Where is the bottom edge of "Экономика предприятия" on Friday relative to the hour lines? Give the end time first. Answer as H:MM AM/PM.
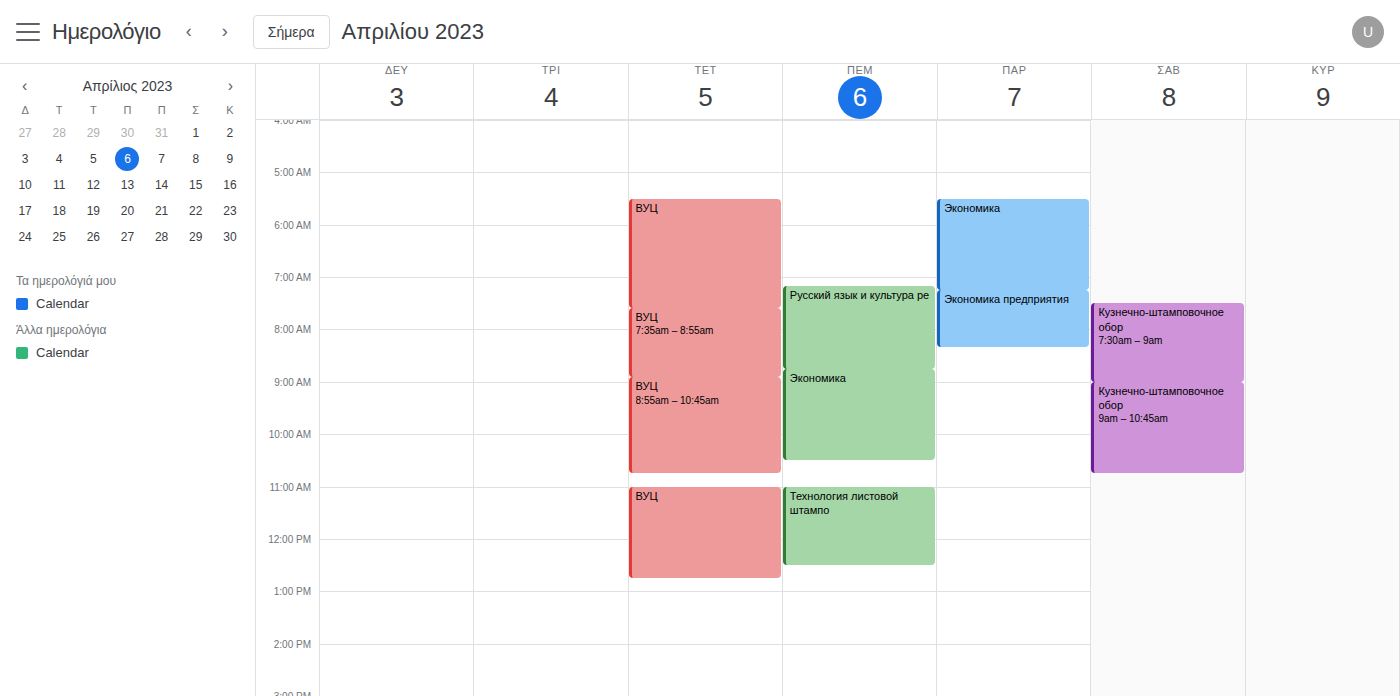
8:20 AM -- neither: 20 minutes below the 8 AM line and 40 minutes above the 9 AM line.